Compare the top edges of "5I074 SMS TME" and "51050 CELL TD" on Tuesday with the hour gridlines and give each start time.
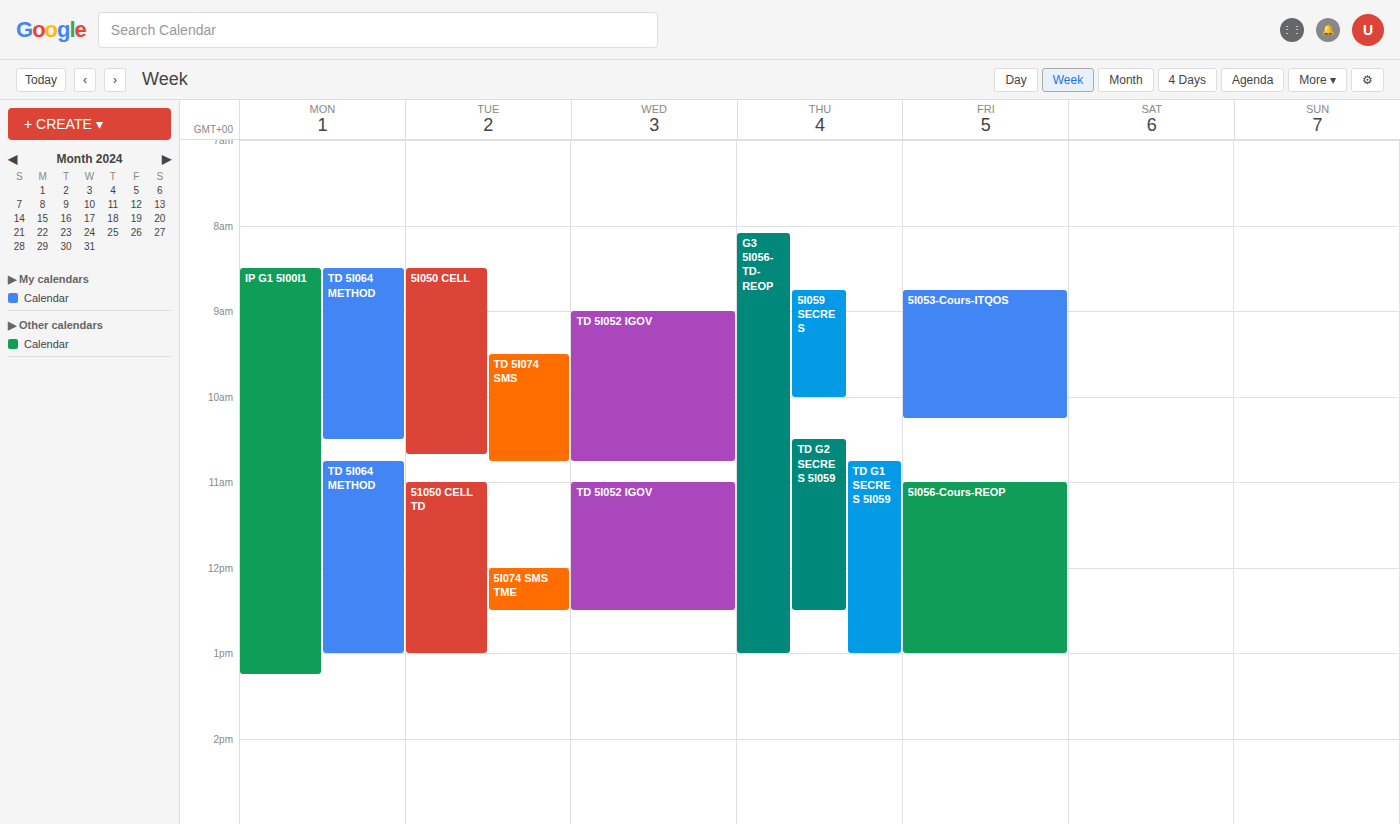
"5I074 SMS TME": 12:00 PM, exactly on the 12 PM line. "51050 CELL TD": 11:00 AM, exactly on the 11 AM line.